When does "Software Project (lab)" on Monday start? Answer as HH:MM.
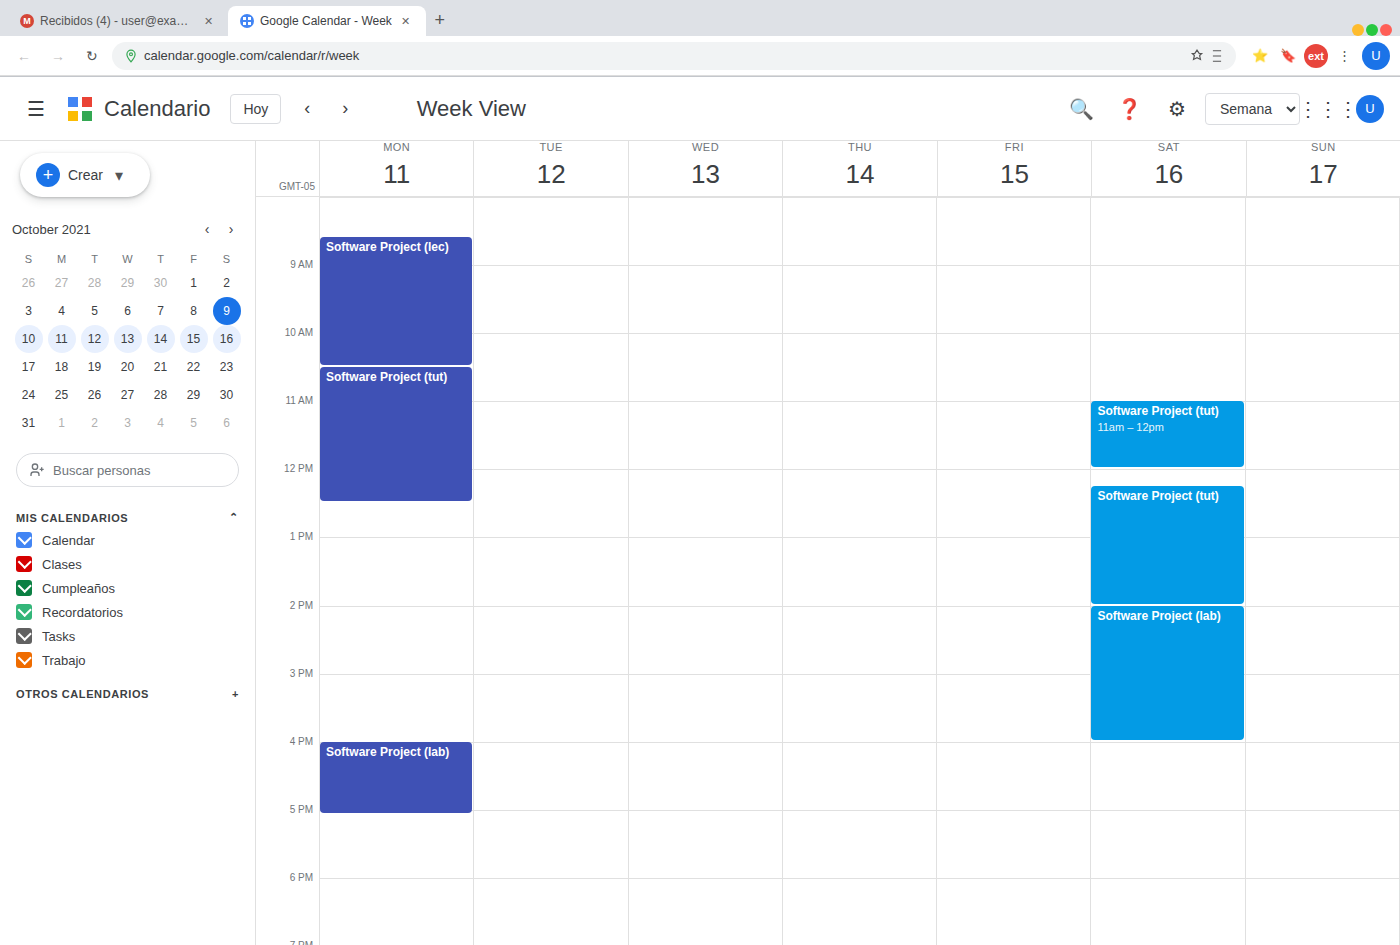
16:00